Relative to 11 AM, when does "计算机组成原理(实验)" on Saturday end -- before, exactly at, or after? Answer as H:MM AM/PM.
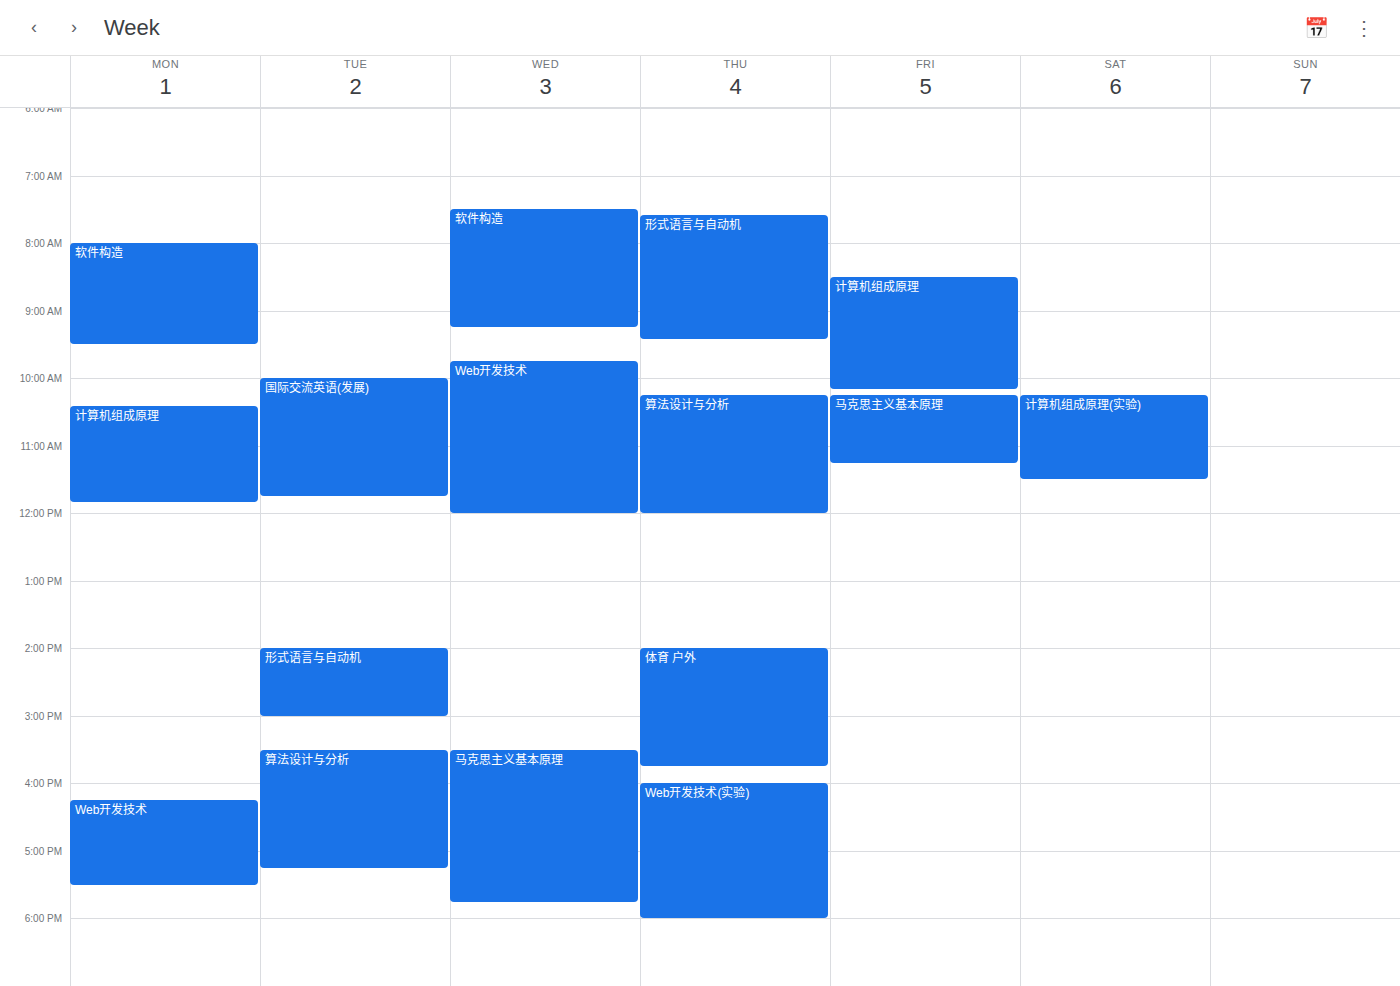
11:30 AM -- after 11 AM, 30 minutes below the 11 AM line.